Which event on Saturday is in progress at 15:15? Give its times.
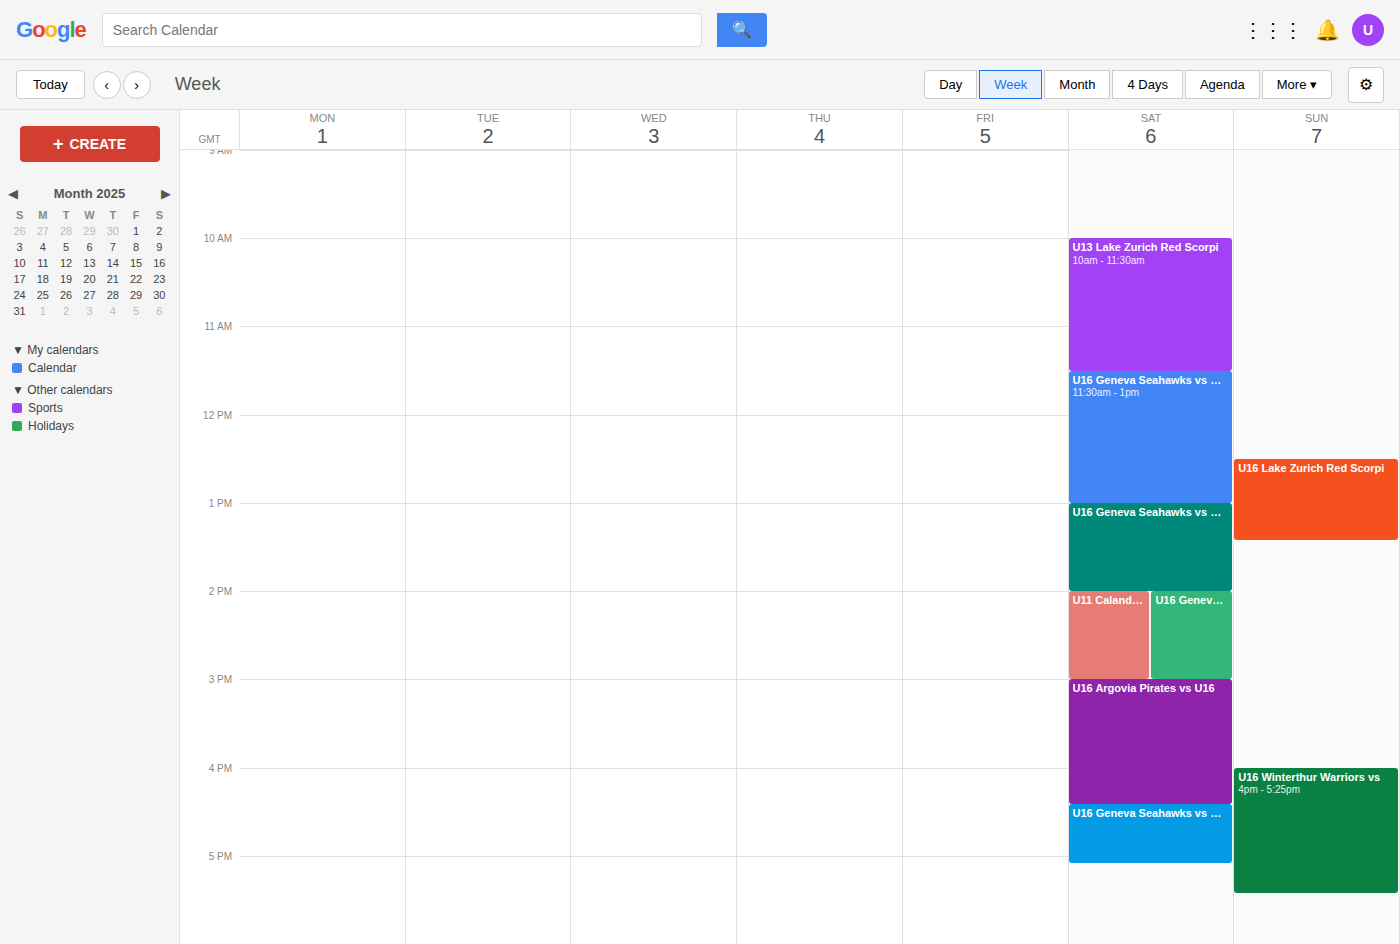
"U16 Argovia Pirates vs U16", 15:00 to 16:25